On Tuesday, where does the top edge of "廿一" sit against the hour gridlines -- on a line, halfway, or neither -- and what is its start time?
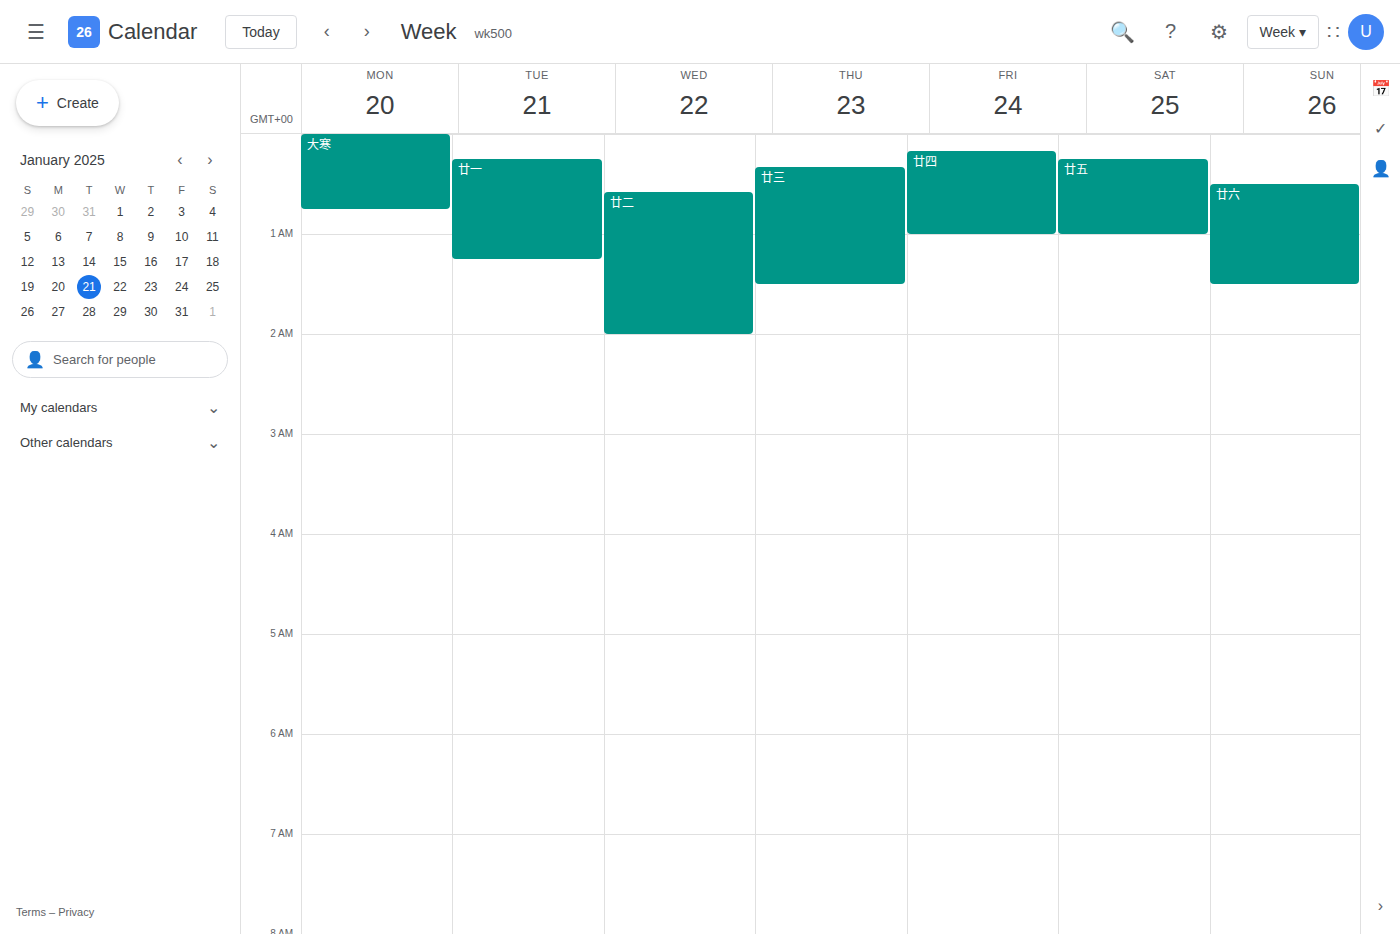
12:15 AM -- neither: a quarter of the way from the 12 AM line to the 1 AM line.